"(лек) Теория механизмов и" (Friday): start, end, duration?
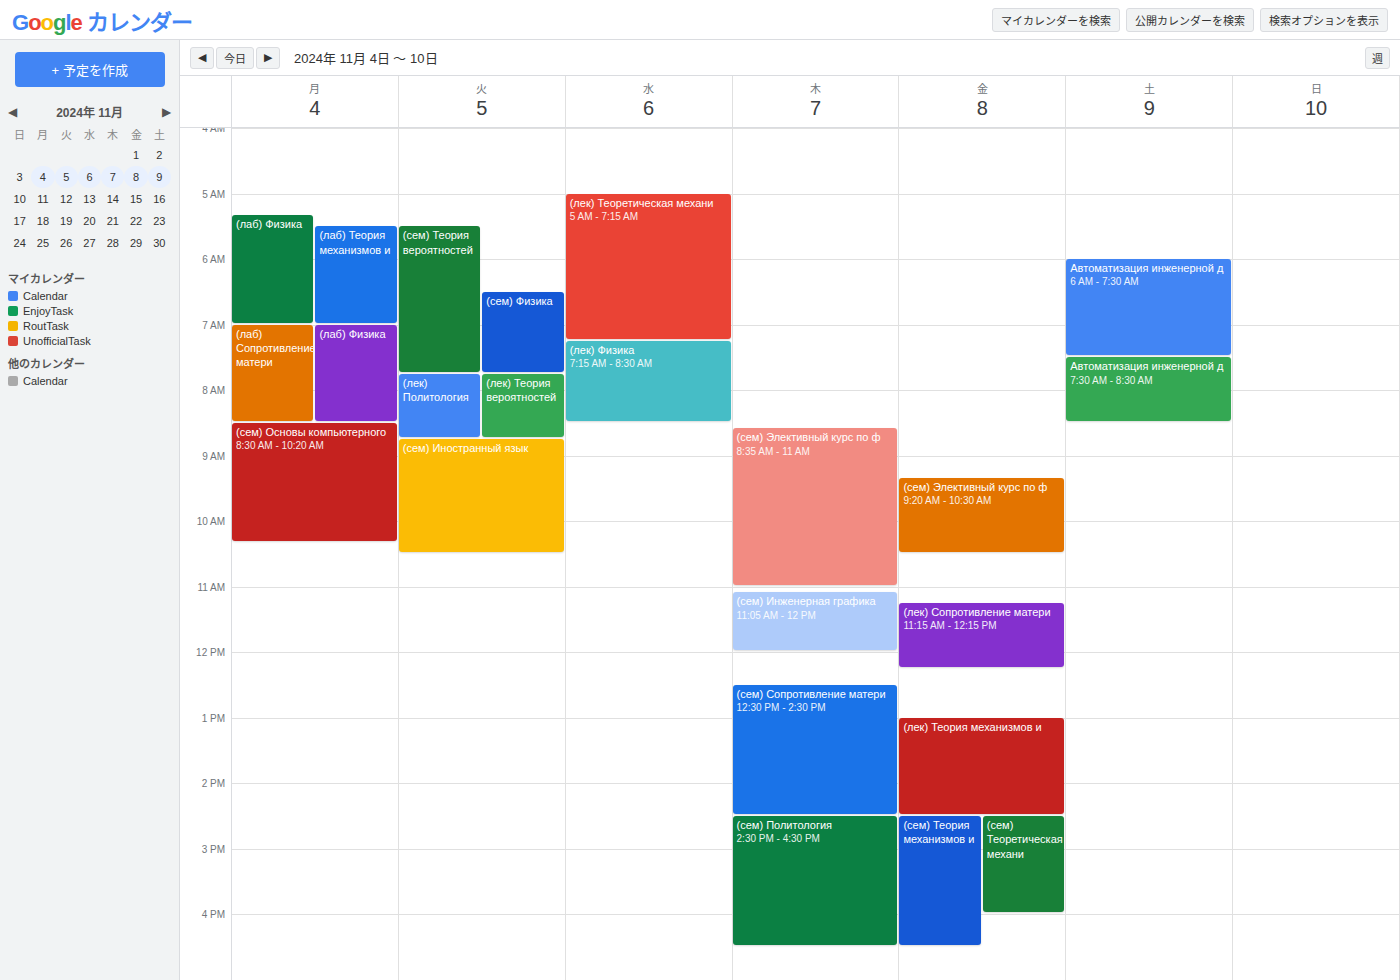
1:00 PM to 2:30 PM, 1 hour 30 minutes